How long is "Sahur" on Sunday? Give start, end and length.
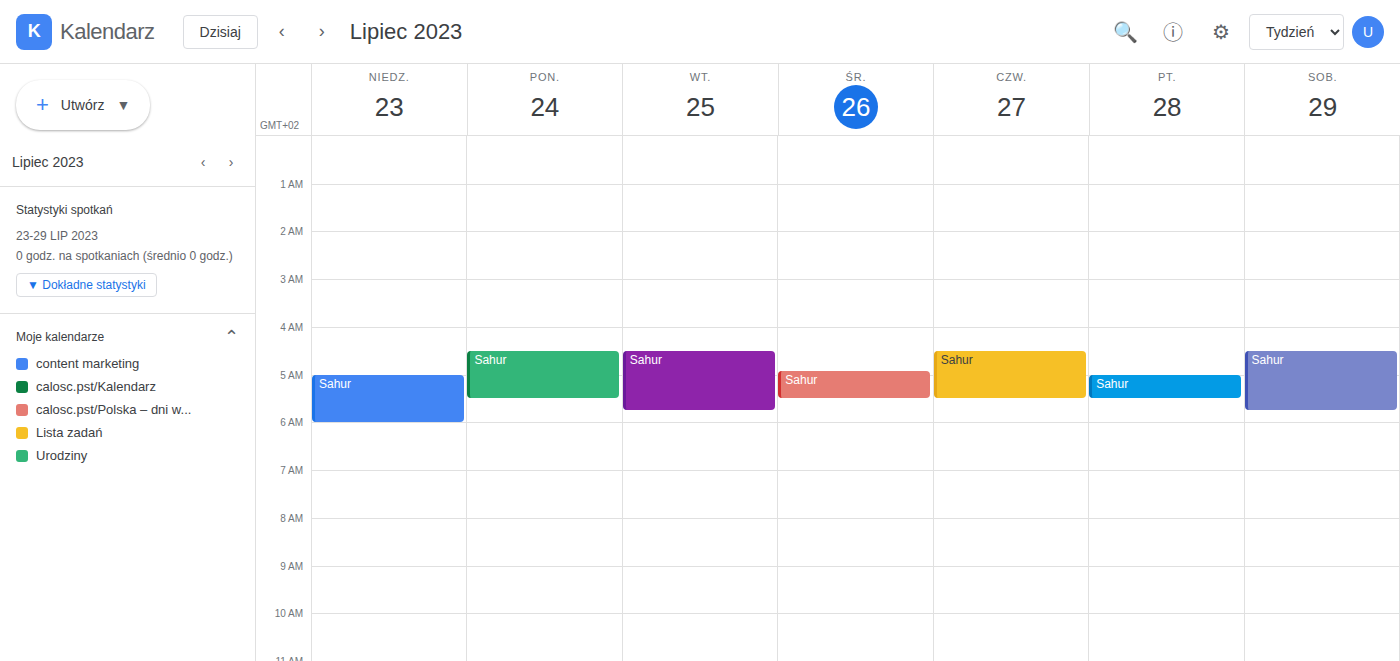
5:00 AM to 6:00 AM, 1 hour